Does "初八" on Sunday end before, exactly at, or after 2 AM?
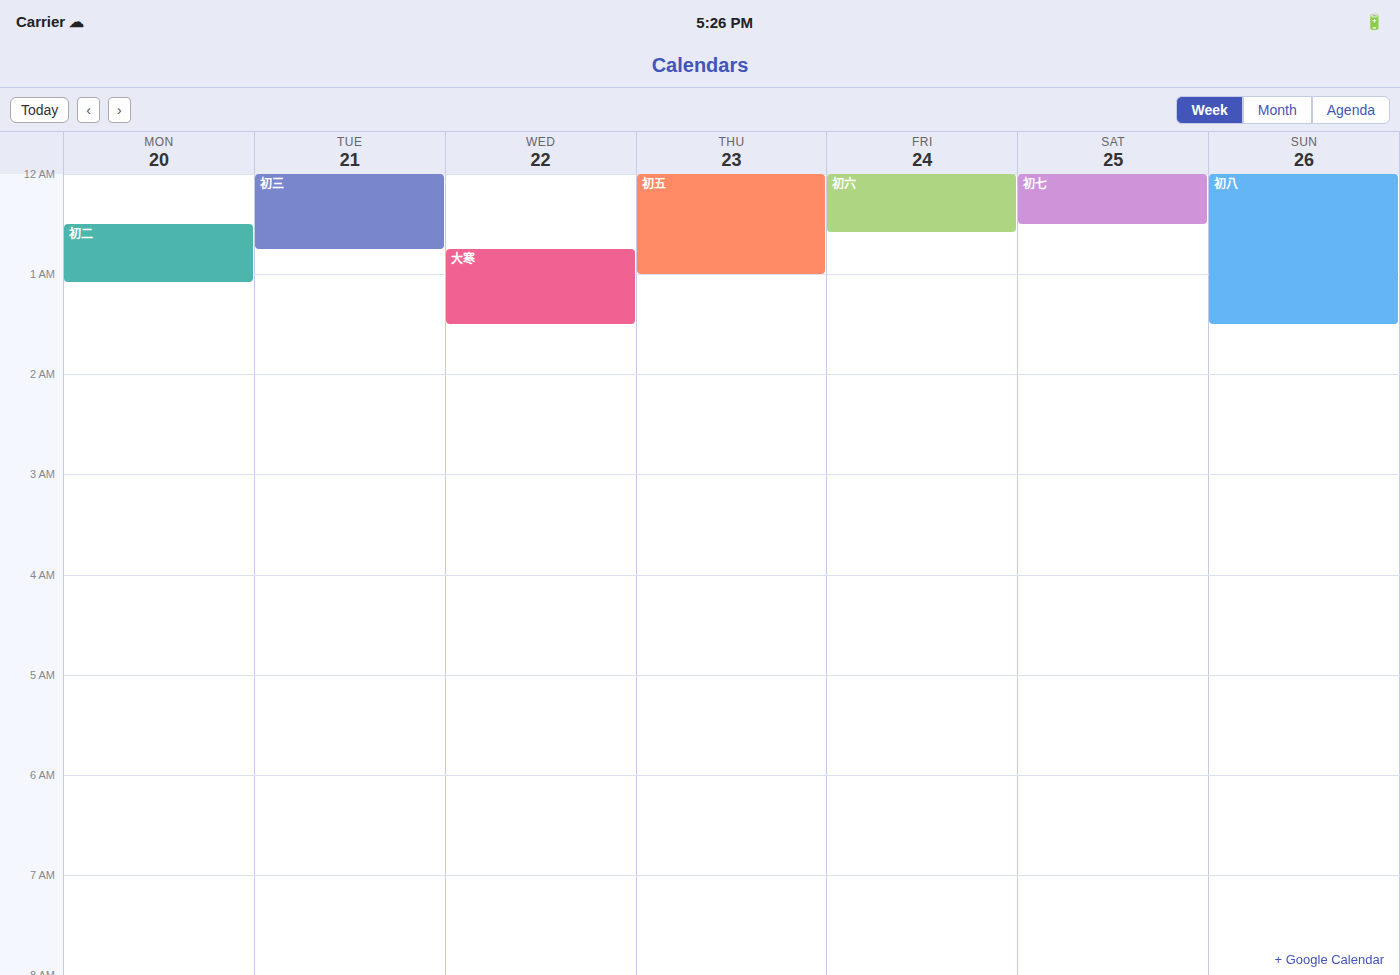
1:30 AM -- before 2 AM, 30 minutes above the 2 AM line.